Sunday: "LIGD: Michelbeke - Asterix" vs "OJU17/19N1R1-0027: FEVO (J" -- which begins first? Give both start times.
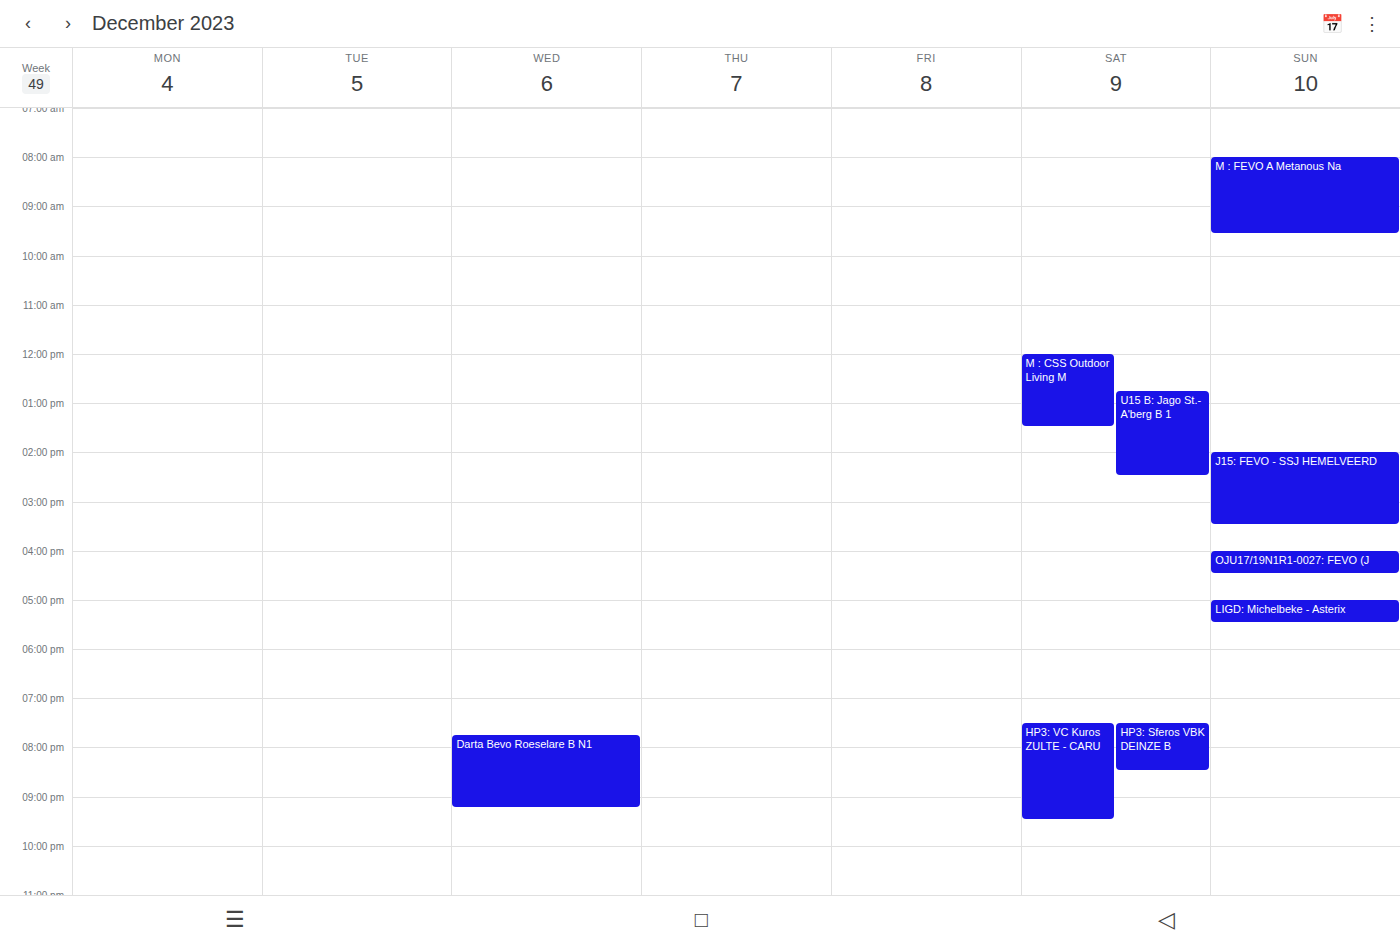
"OJU17/19N1R1-0027: FEVO (J" 16:00; "LIGD: Michelbeke - Asterix" 17:00.